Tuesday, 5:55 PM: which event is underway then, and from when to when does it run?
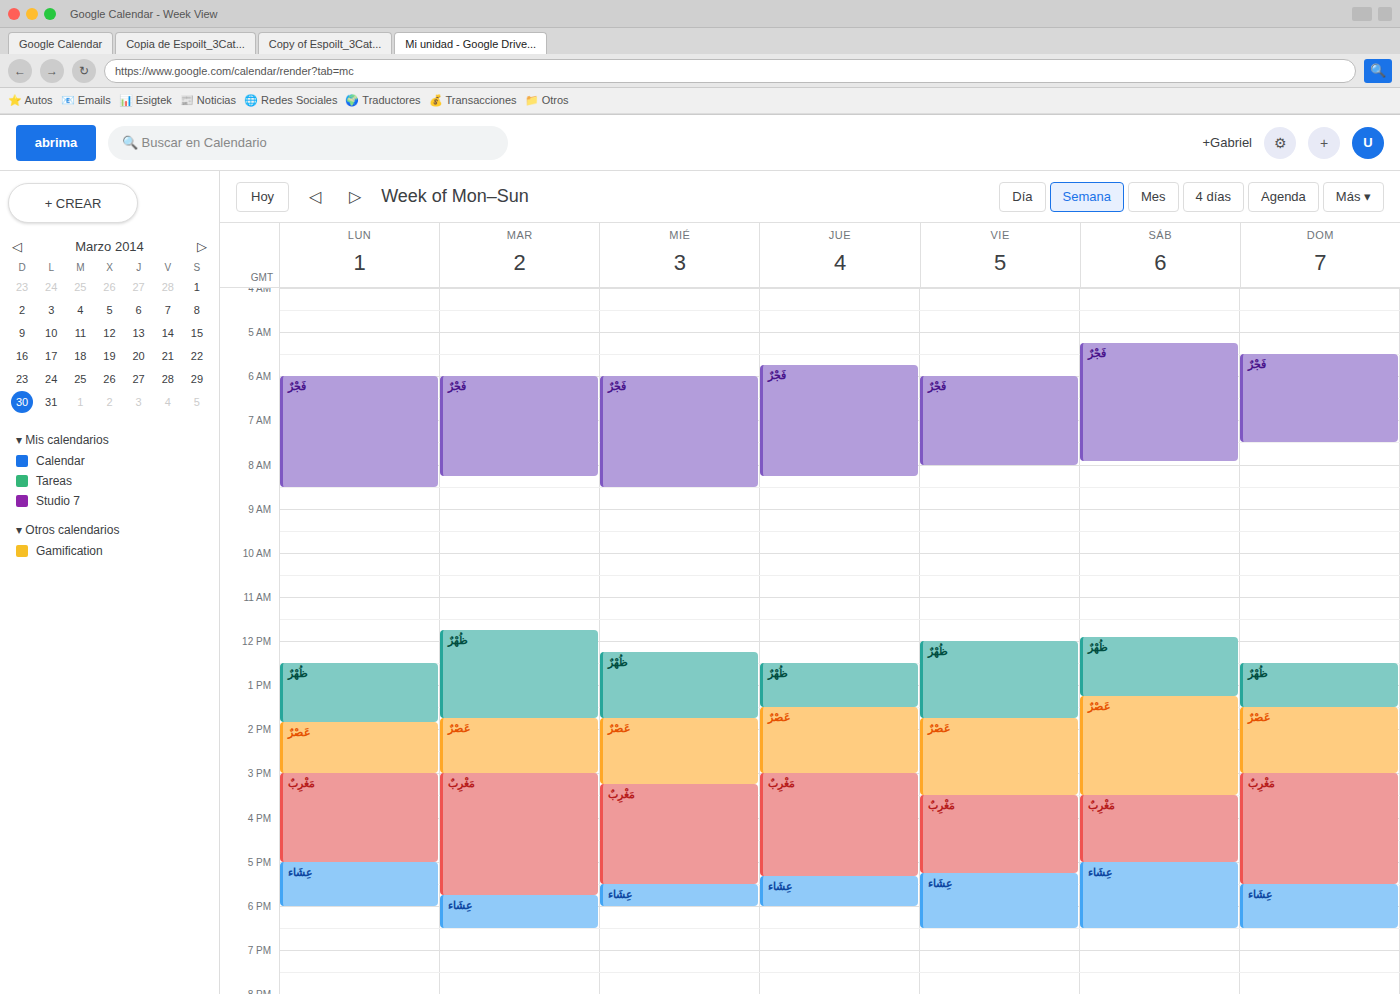
"عِشَاء", 5:45 PM to 6:30 PM